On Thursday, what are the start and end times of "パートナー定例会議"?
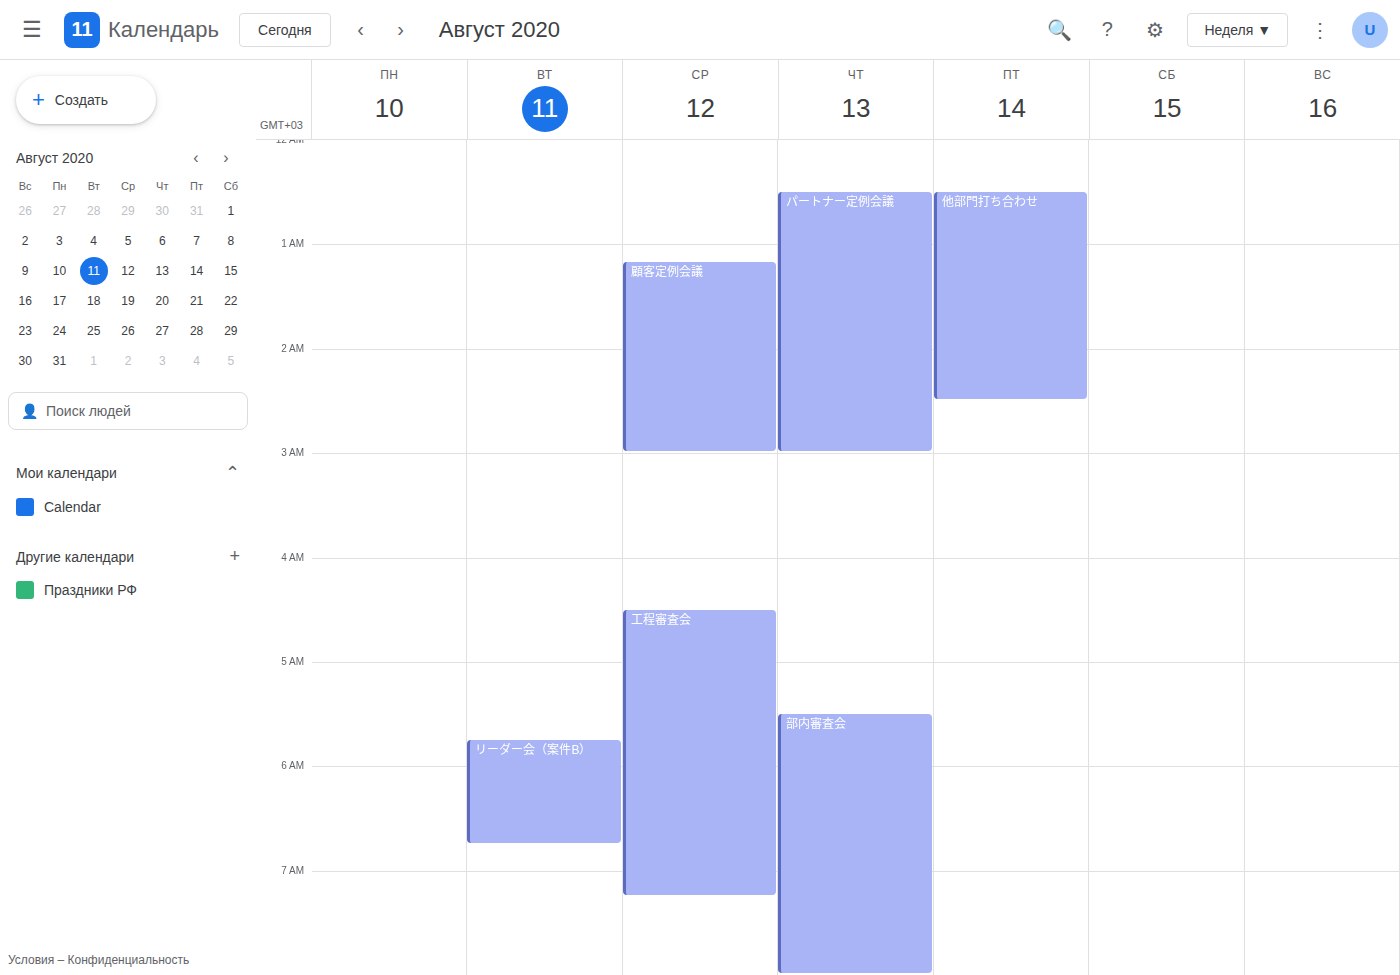
12:30 AM to 3:00 AM